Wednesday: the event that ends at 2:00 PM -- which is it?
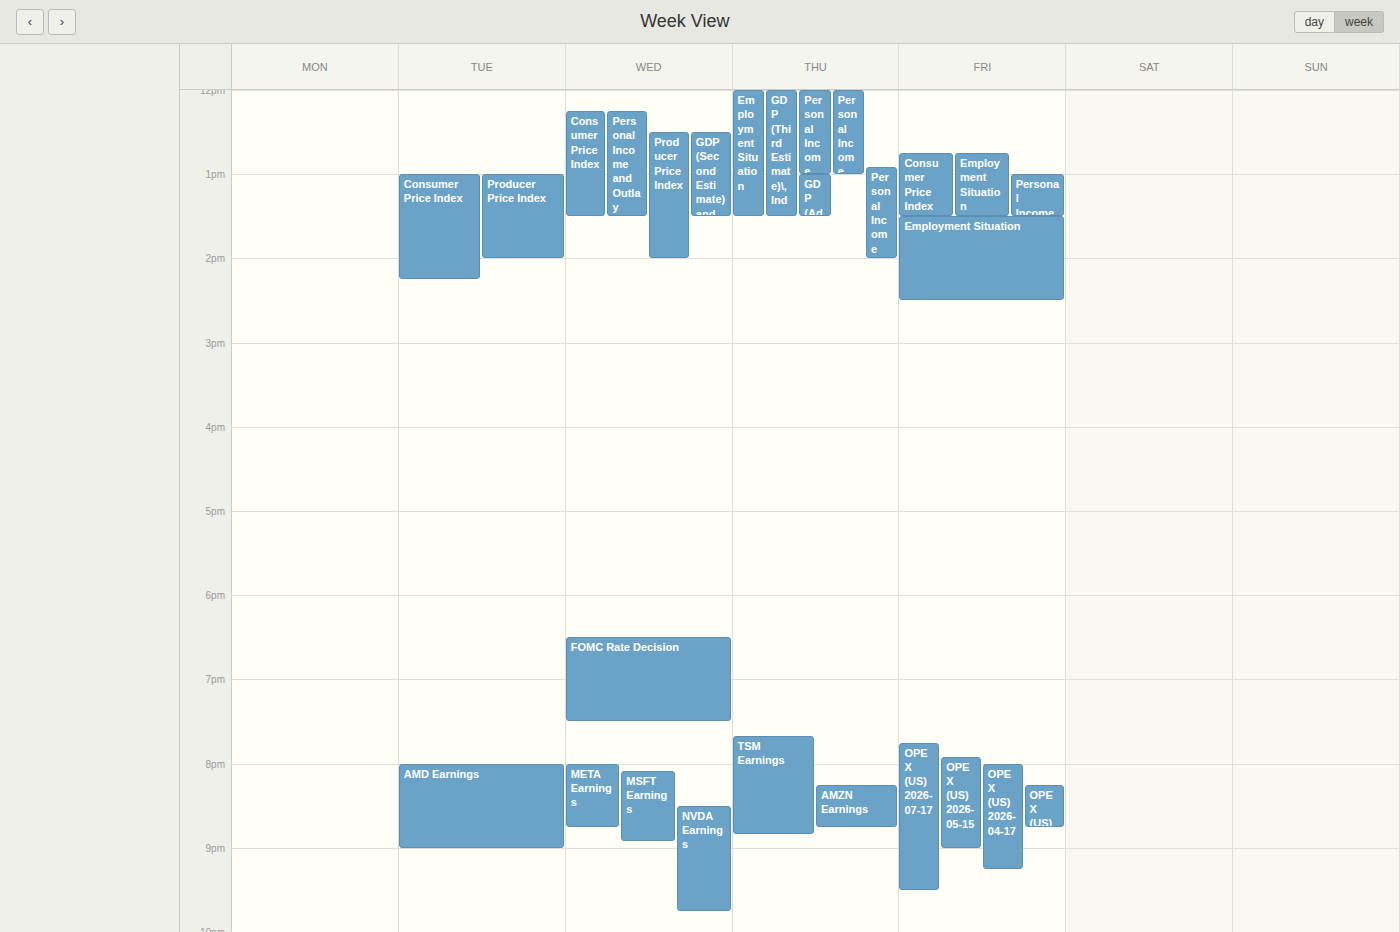
"Producer Price Index"